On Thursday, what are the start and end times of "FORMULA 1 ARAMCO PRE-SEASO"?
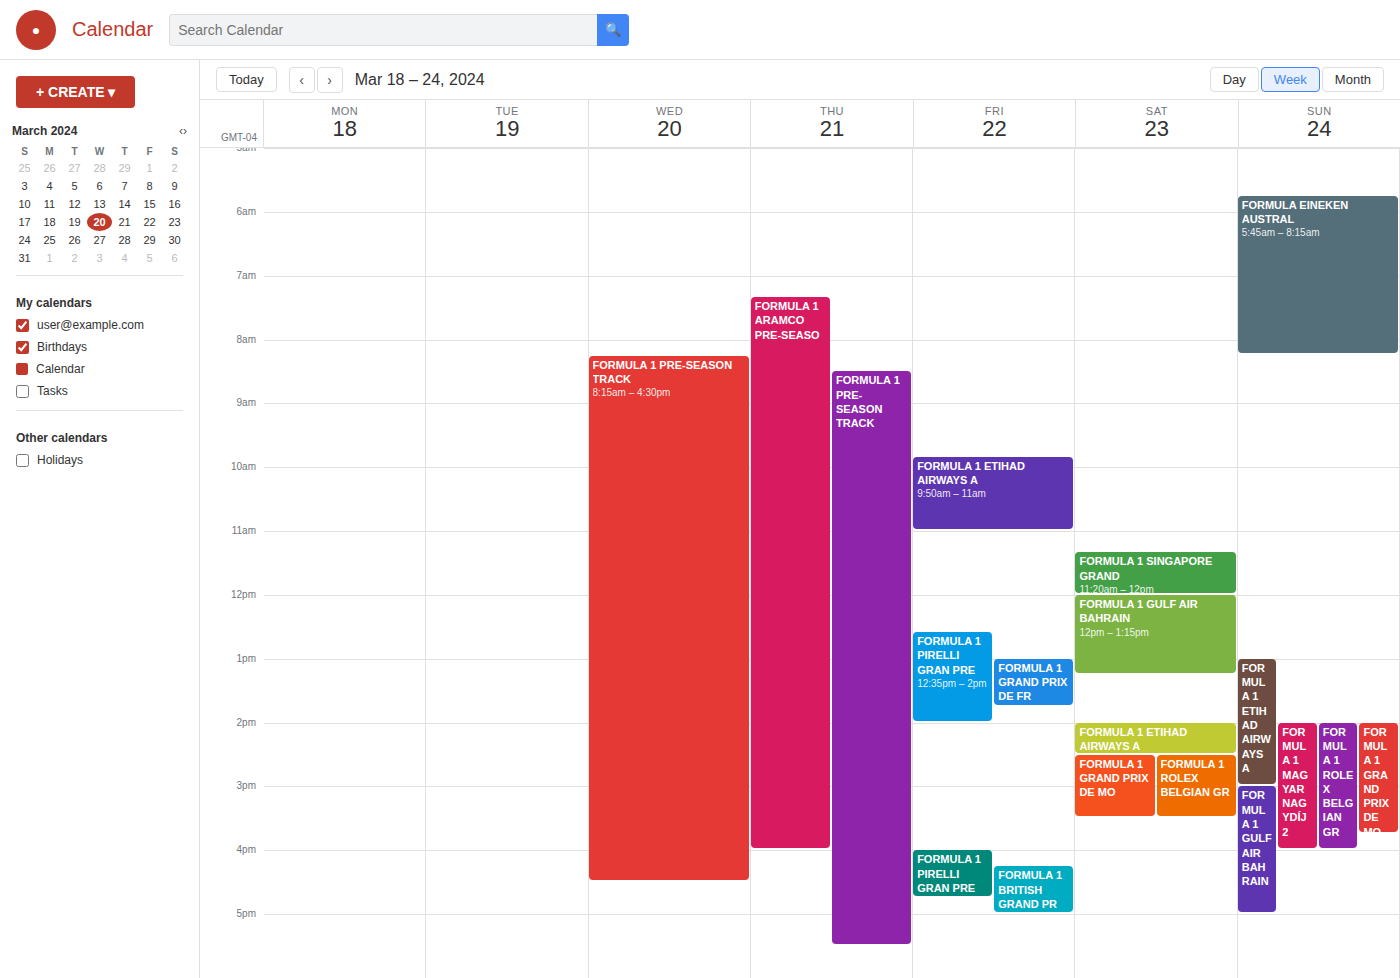
7:20 AM to 4:00 PM